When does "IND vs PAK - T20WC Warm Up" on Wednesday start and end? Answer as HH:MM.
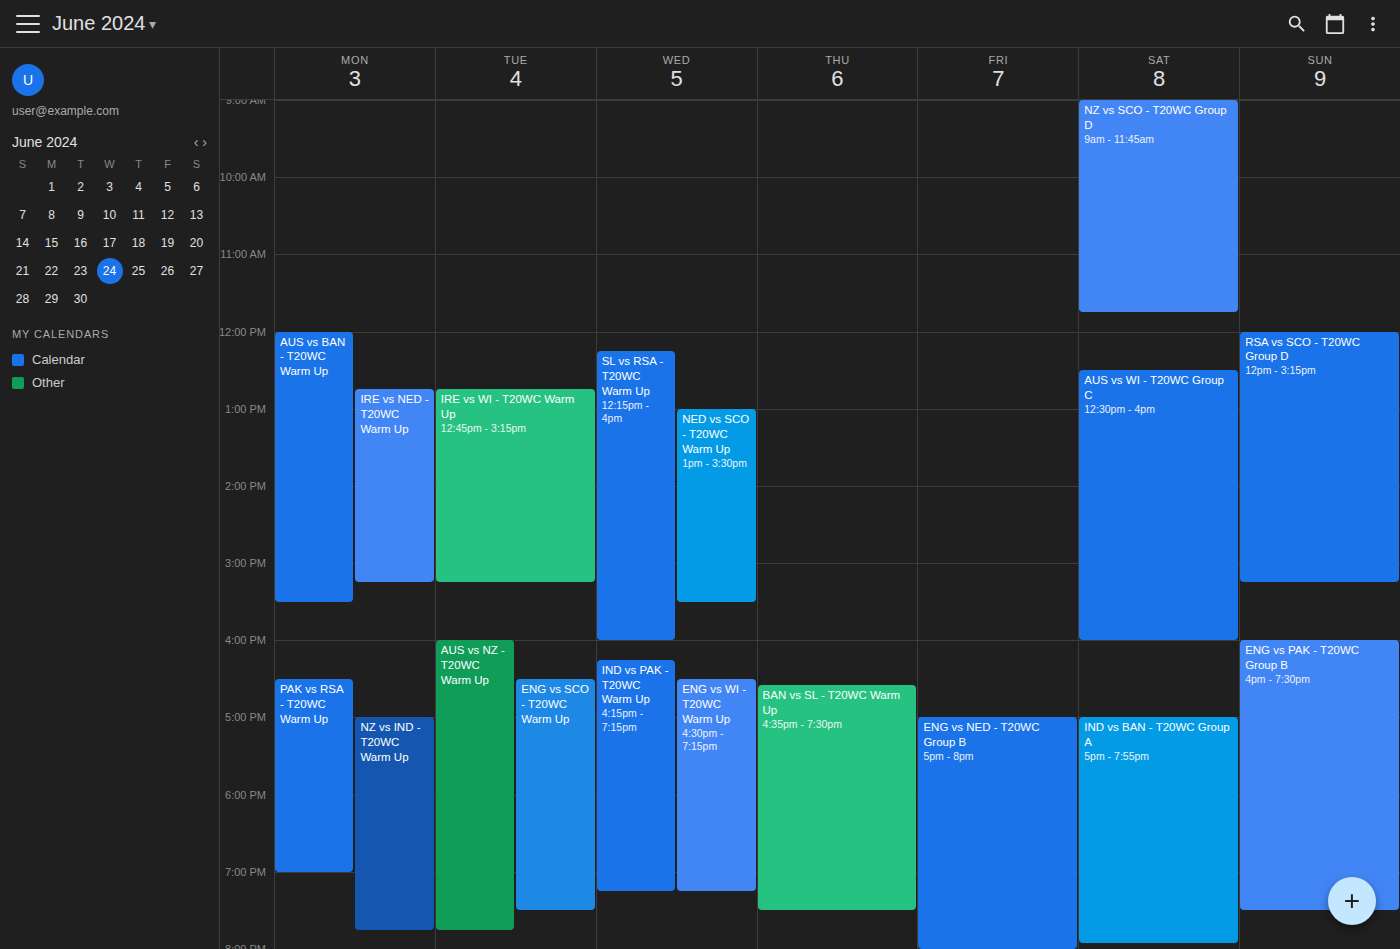
16:15 to 19:15